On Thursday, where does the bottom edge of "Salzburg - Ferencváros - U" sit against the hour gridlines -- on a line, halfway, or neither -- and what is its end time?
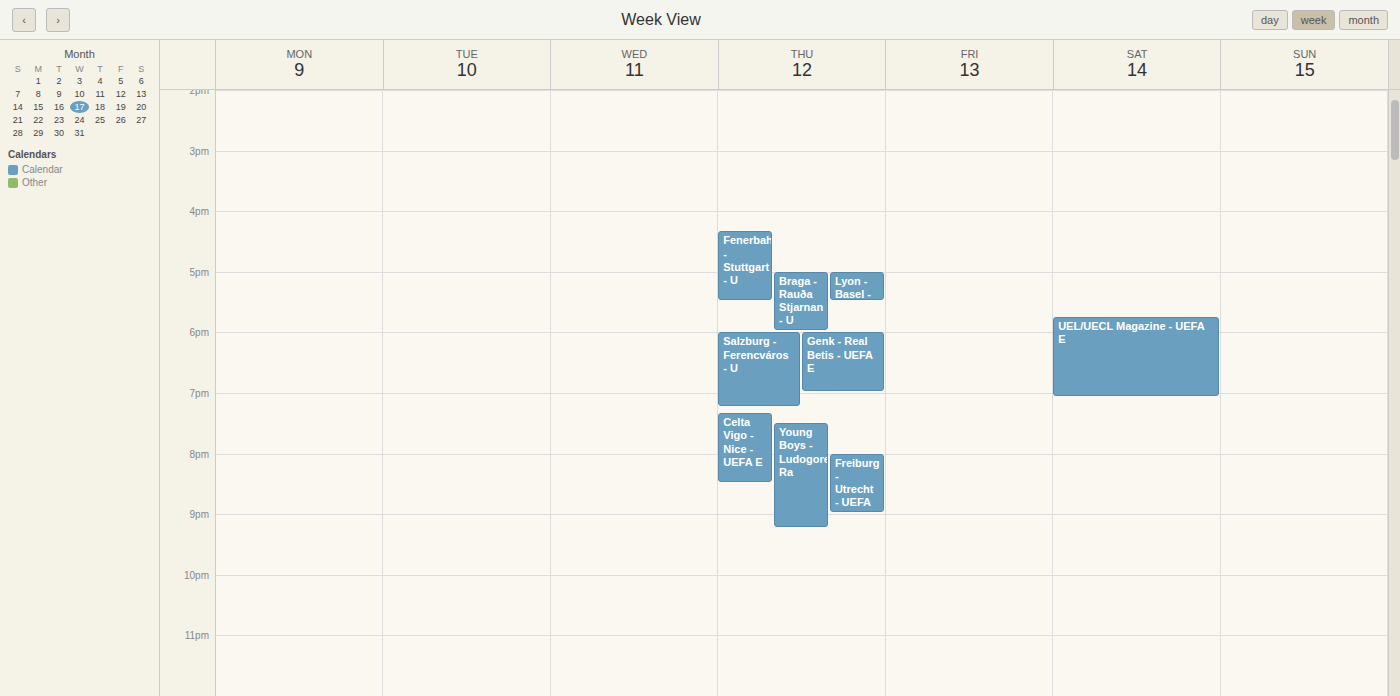
7:15 PM -- neither: a quarter of the way from the 7 PM line to the 8 PM line.